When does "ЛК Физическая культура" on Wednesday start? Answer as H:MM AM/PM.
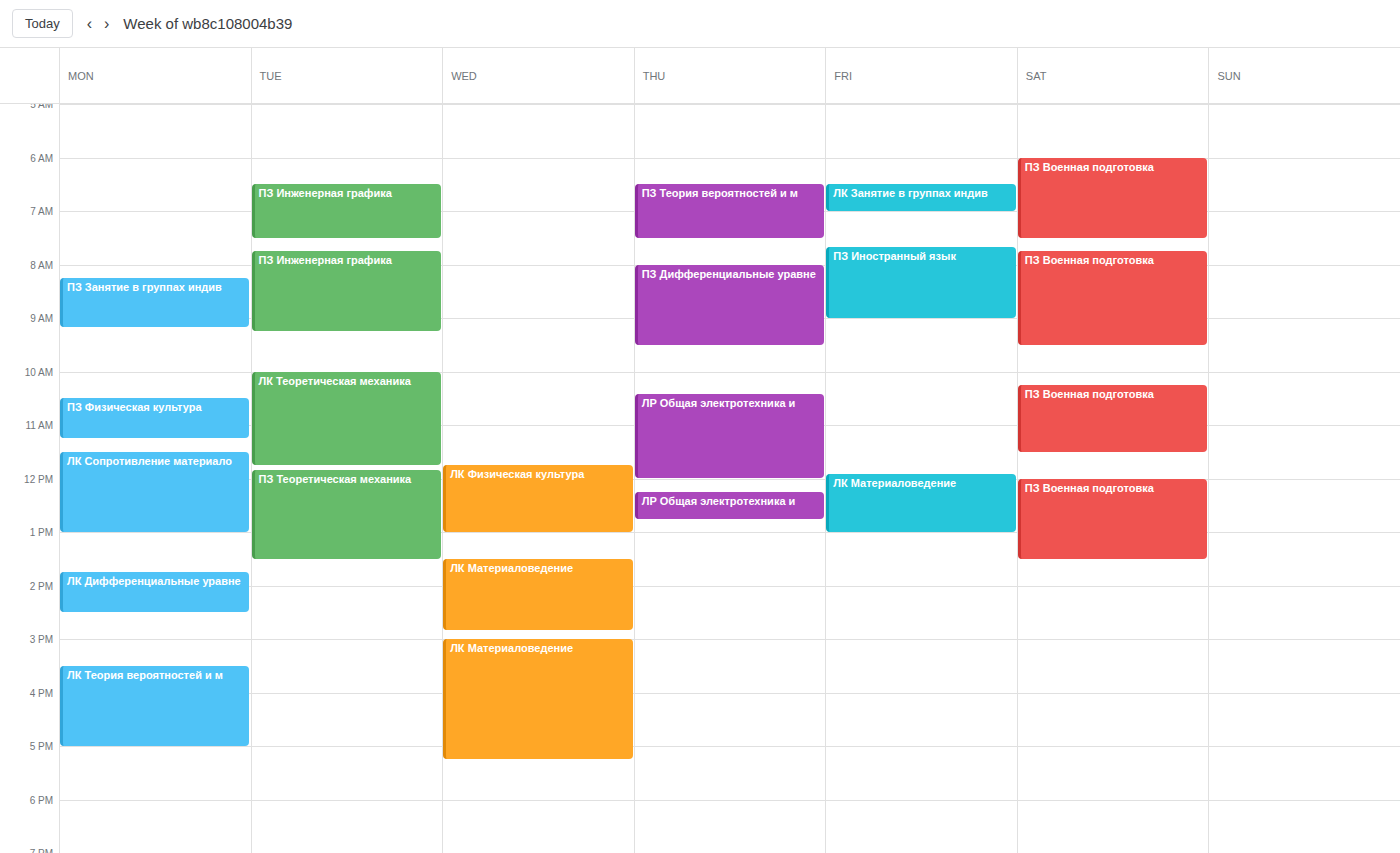
11:45 AM